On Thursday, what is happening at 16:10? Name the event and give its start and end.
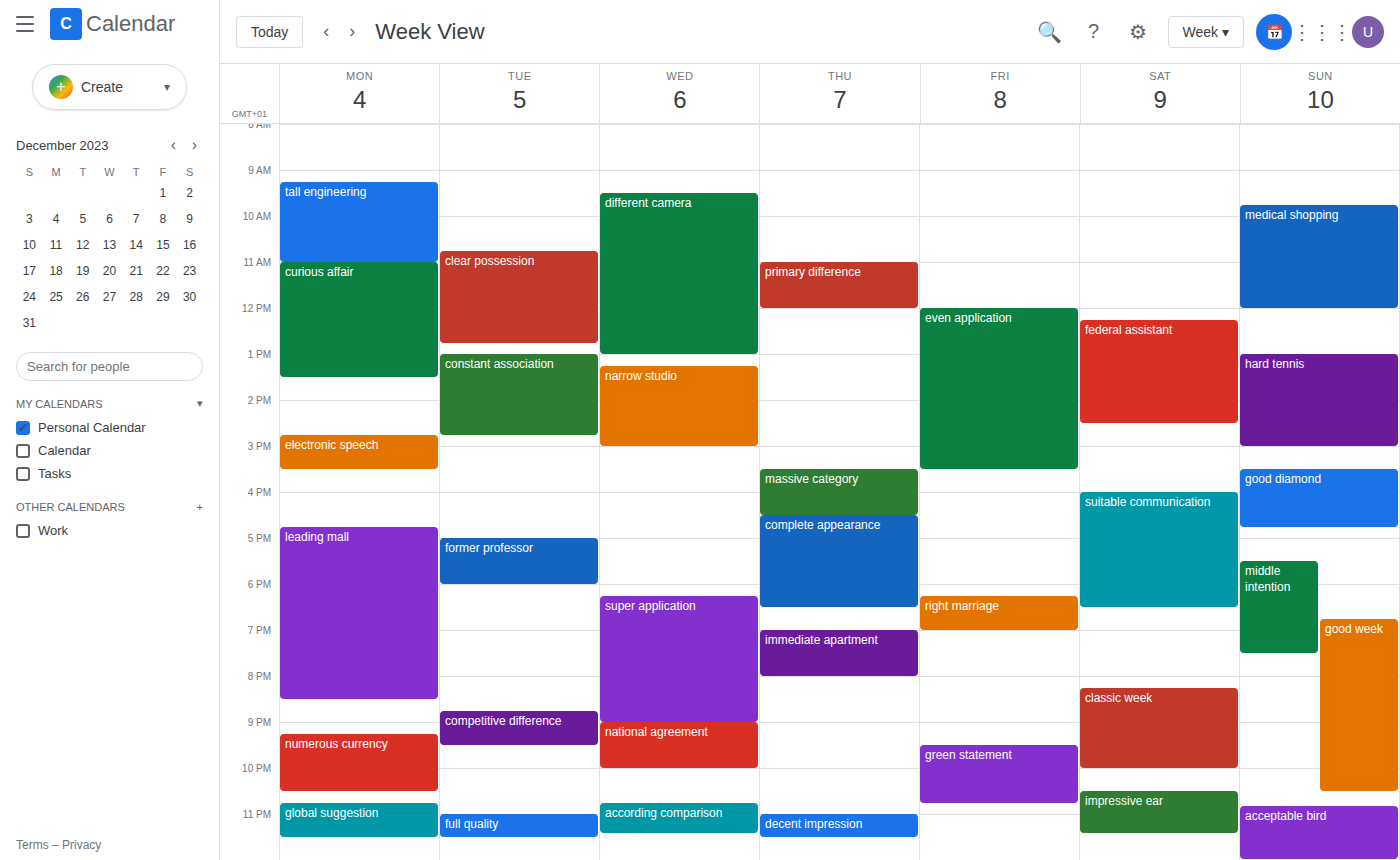
"massive category", 15:30 to 16:30